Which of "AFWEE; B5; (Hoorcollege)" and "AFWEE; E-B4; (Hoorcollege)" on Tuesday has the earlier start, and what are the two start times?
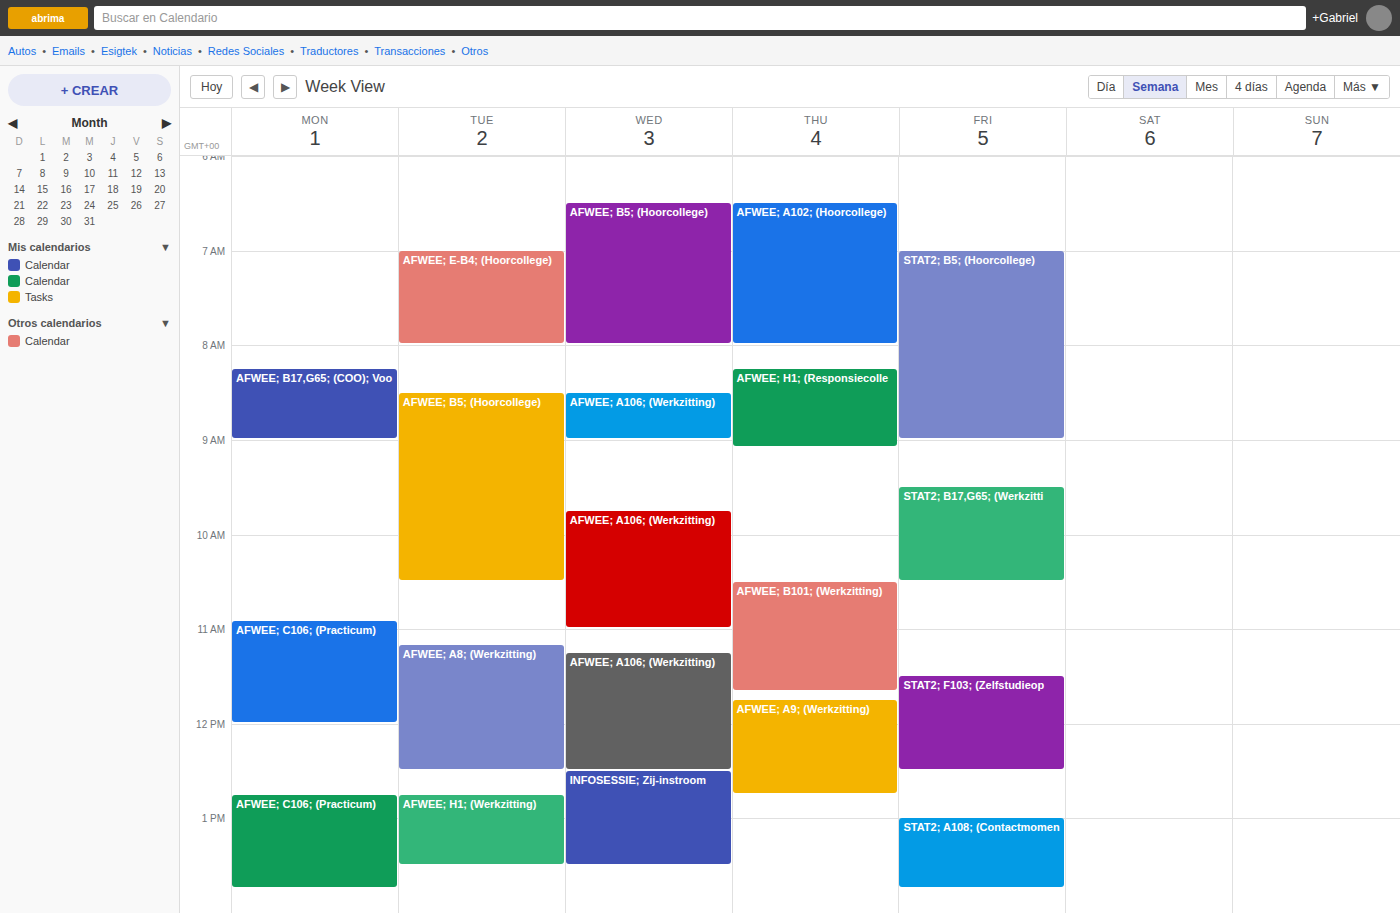
"AFWEE; E-B4; (Hoorcollege)" 7:00 AM; "AFWEE; B5; (Hoorcollege)" 8:30 AM.